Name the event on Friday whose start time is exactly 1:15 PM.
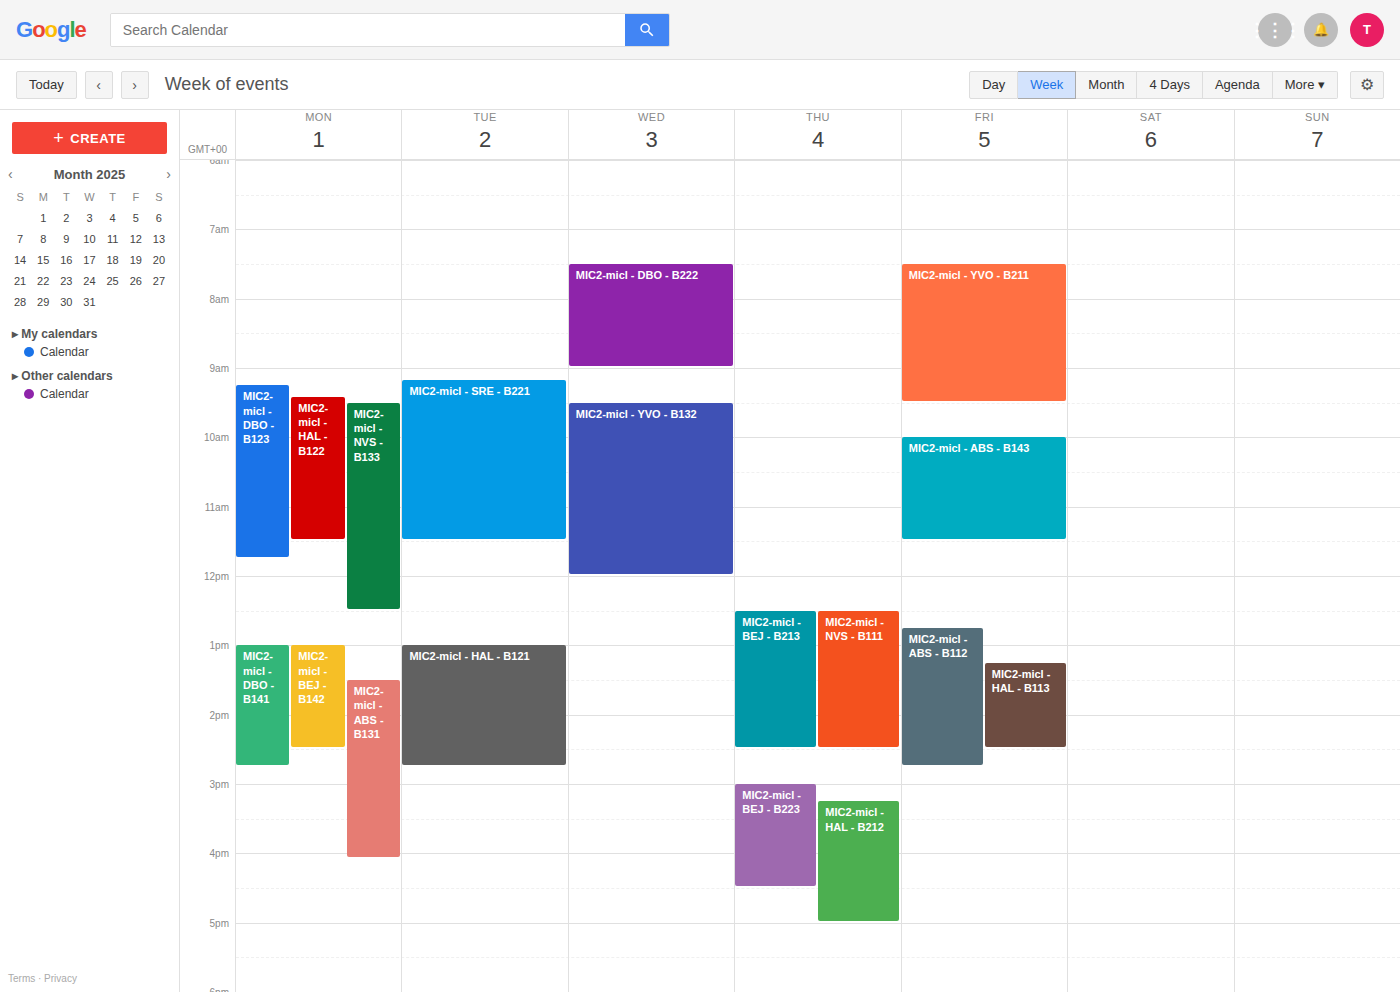
"MIC2-micl - HAL - B113"